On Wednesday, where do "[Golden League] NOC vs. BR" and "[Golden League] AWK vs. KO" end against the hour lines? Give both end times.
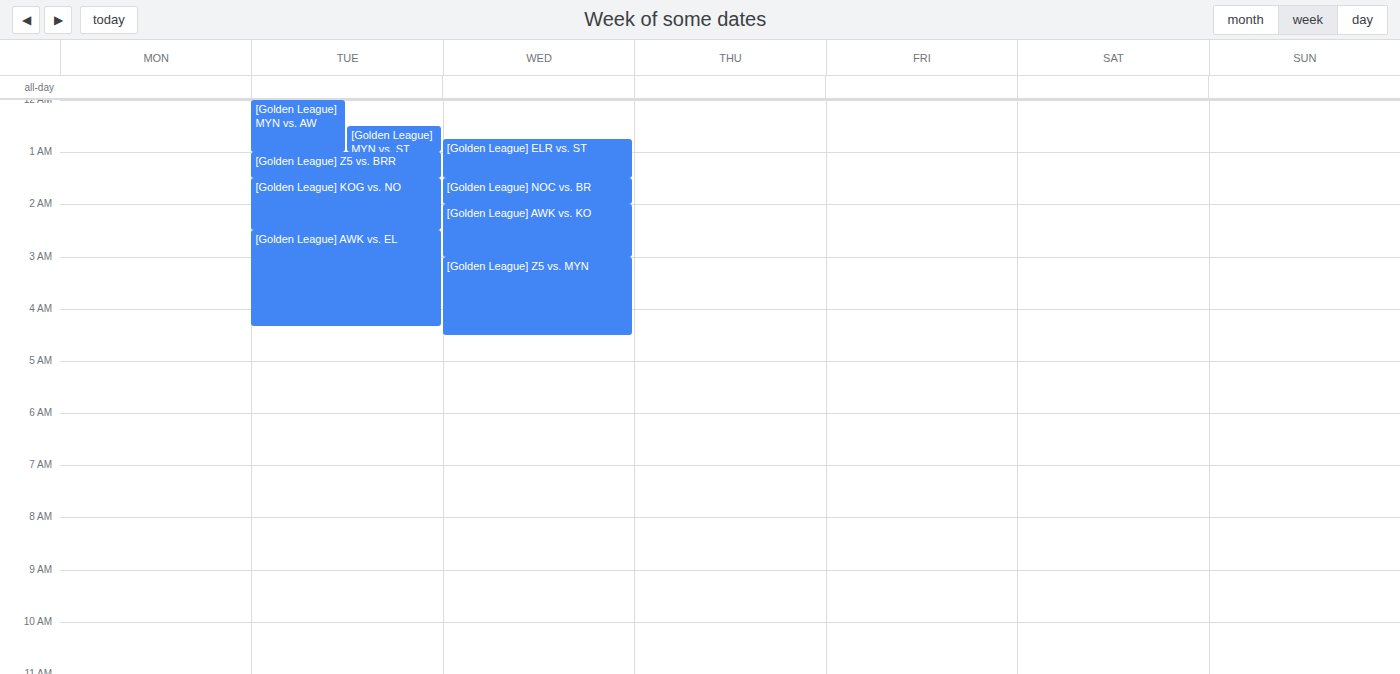
"[Golden League] NOC vs. BR": 2:00 AM, exactly on the 2 AM line. "[Golden League] AWK vs. KO": 3:00 AM, exactly on the 3 AM line.